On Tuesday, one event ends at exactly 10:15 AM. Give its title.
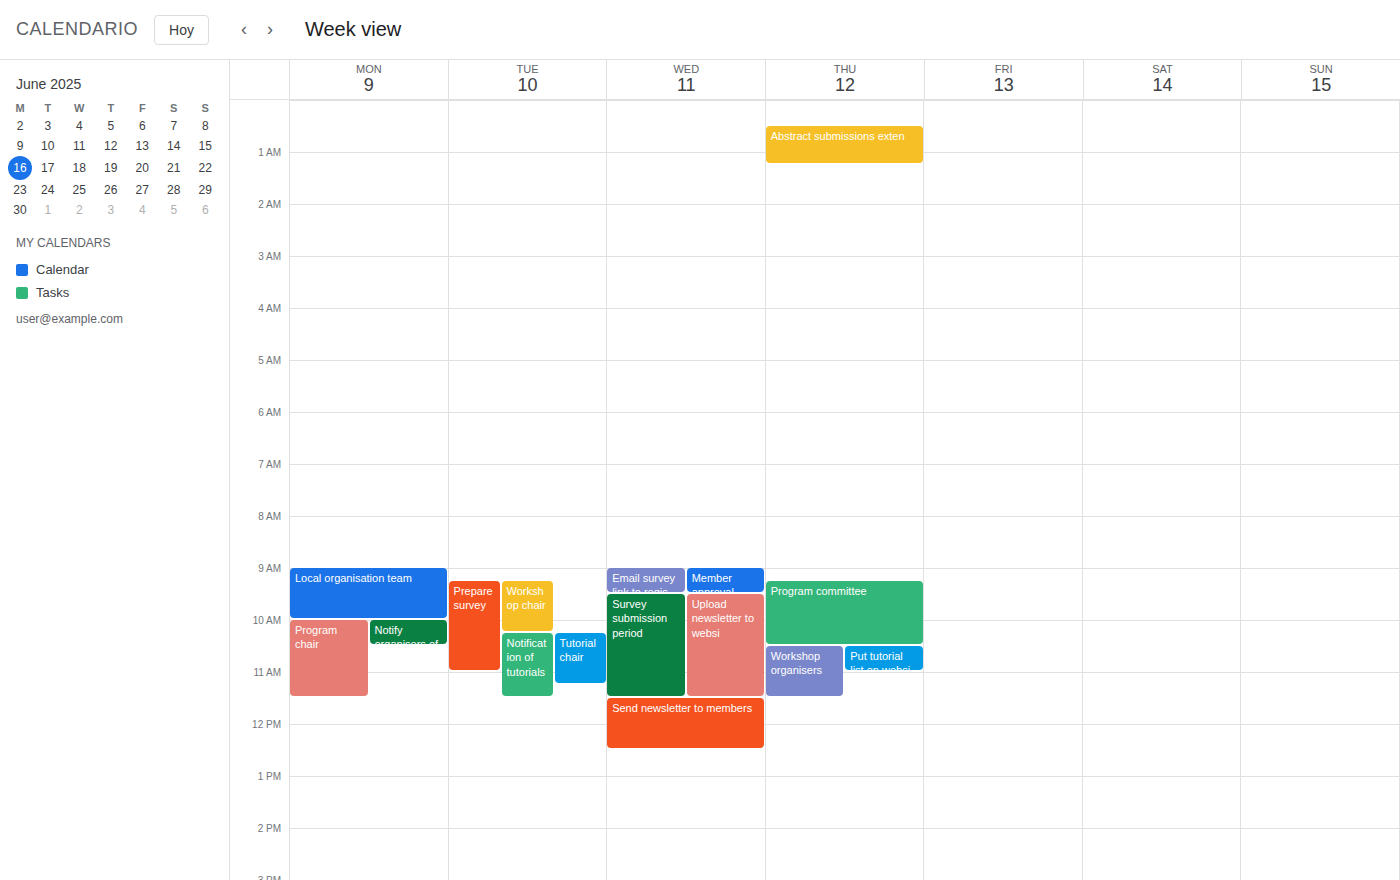
"Workshop chair"